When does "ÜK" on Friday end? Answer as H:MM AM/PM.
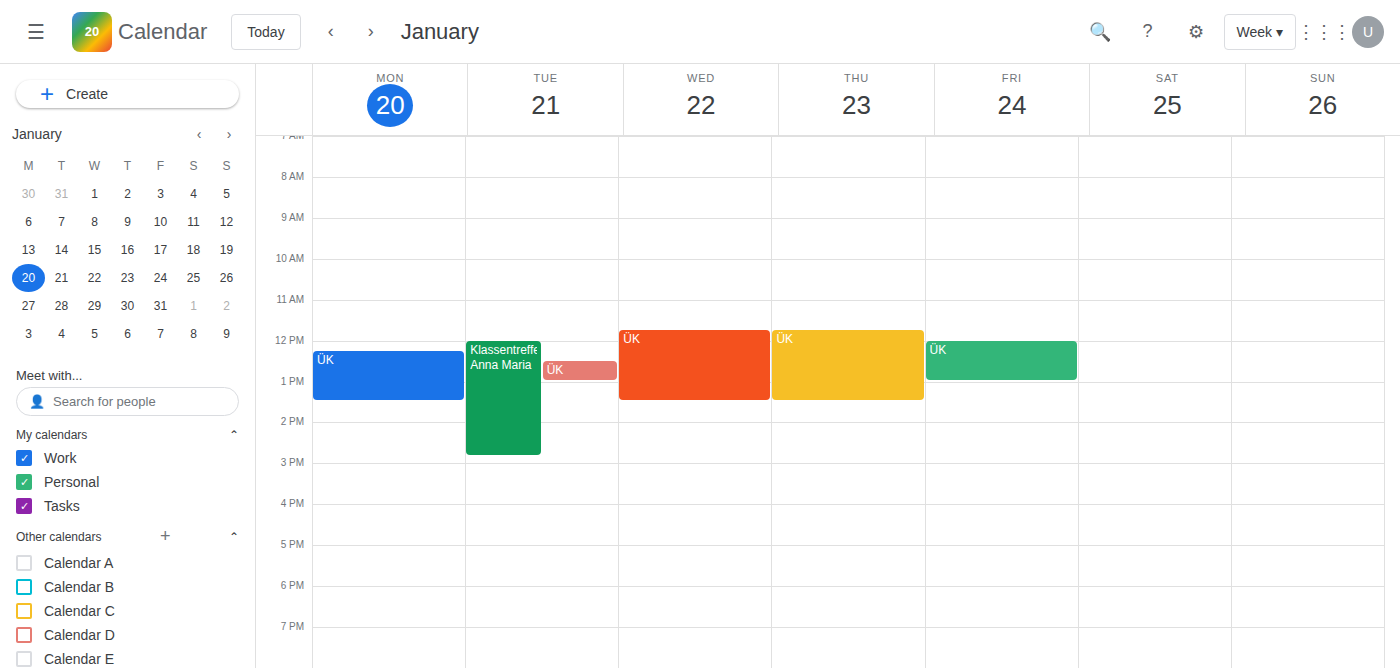
1:00 PM